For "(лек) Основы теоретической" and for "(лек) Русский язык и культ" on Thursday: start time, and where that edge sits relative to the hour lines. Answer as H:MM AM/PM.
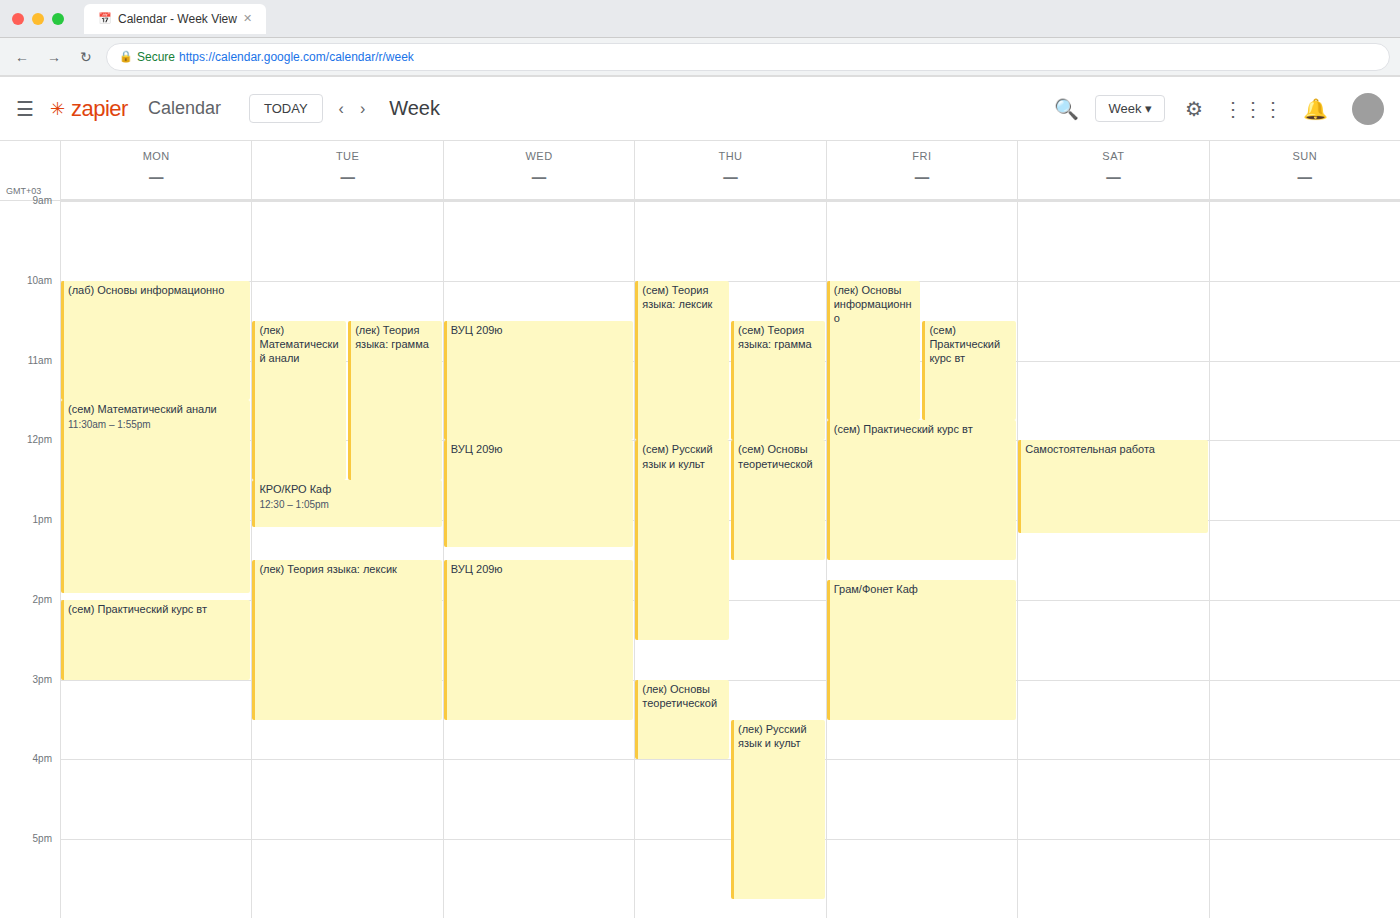
"(лек) Основы теоретической": 3:00 PM, exactly on the 3 PM line. "(лек) Русский язык и культ": 3:30 PM, halfway between the 3 PM and 4 PM lines.